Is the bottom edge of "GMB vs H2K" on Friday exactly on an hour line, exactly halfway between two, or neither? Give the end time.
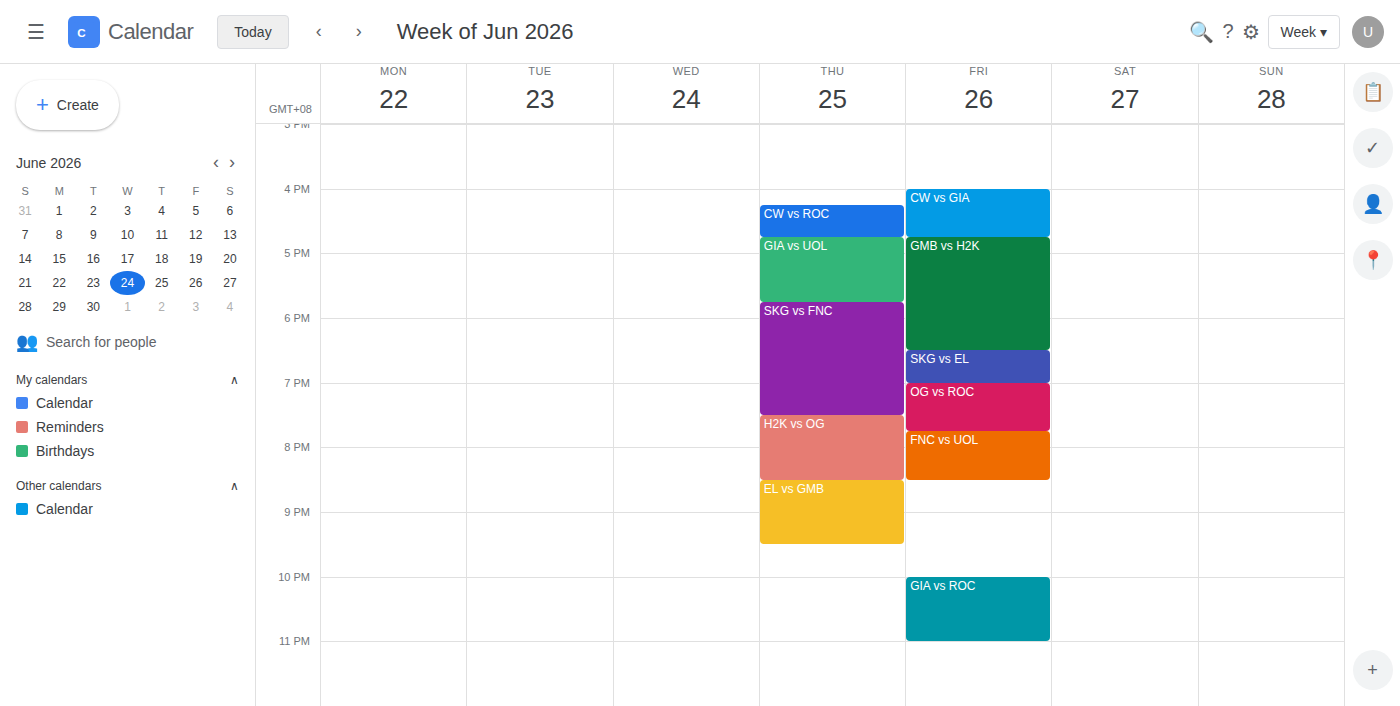
18:30 -- halfway between the 18:00 and 19:00 lines.